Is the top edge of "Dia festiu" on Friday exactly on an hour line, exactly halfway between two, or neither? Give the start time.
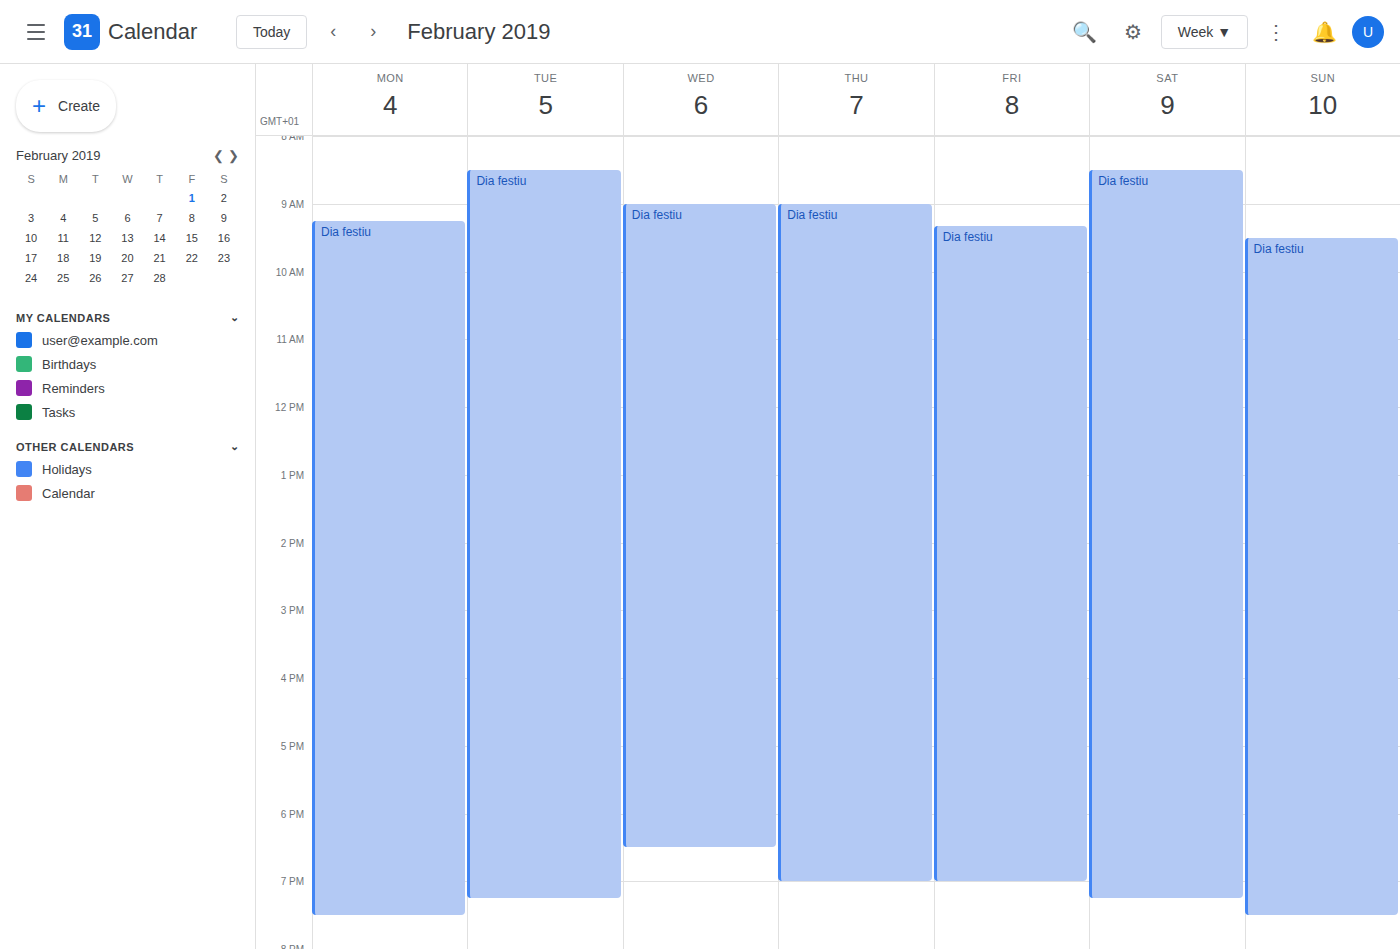
9:20 AM -- neither: 20 minutes below the 9 AM line and 40 minutes above the 10 AM line.